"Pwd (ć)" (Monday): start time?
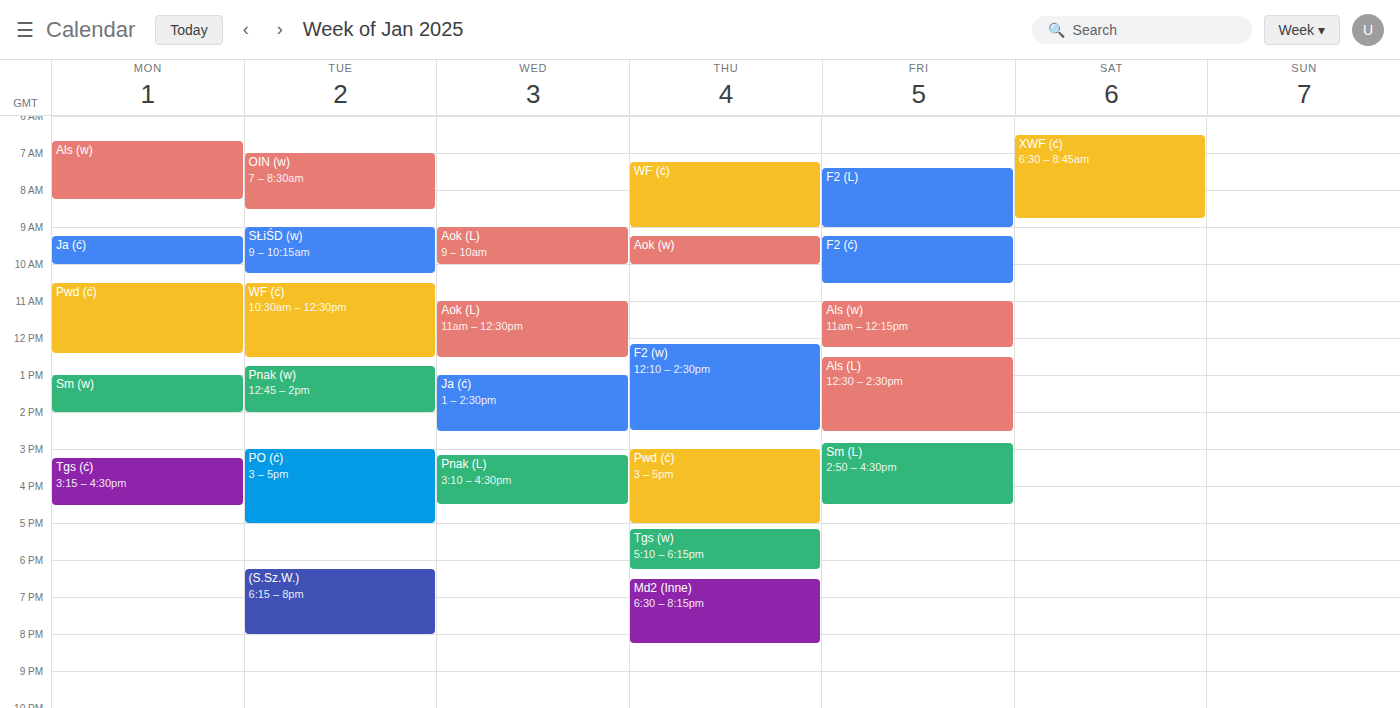
10:30 AM